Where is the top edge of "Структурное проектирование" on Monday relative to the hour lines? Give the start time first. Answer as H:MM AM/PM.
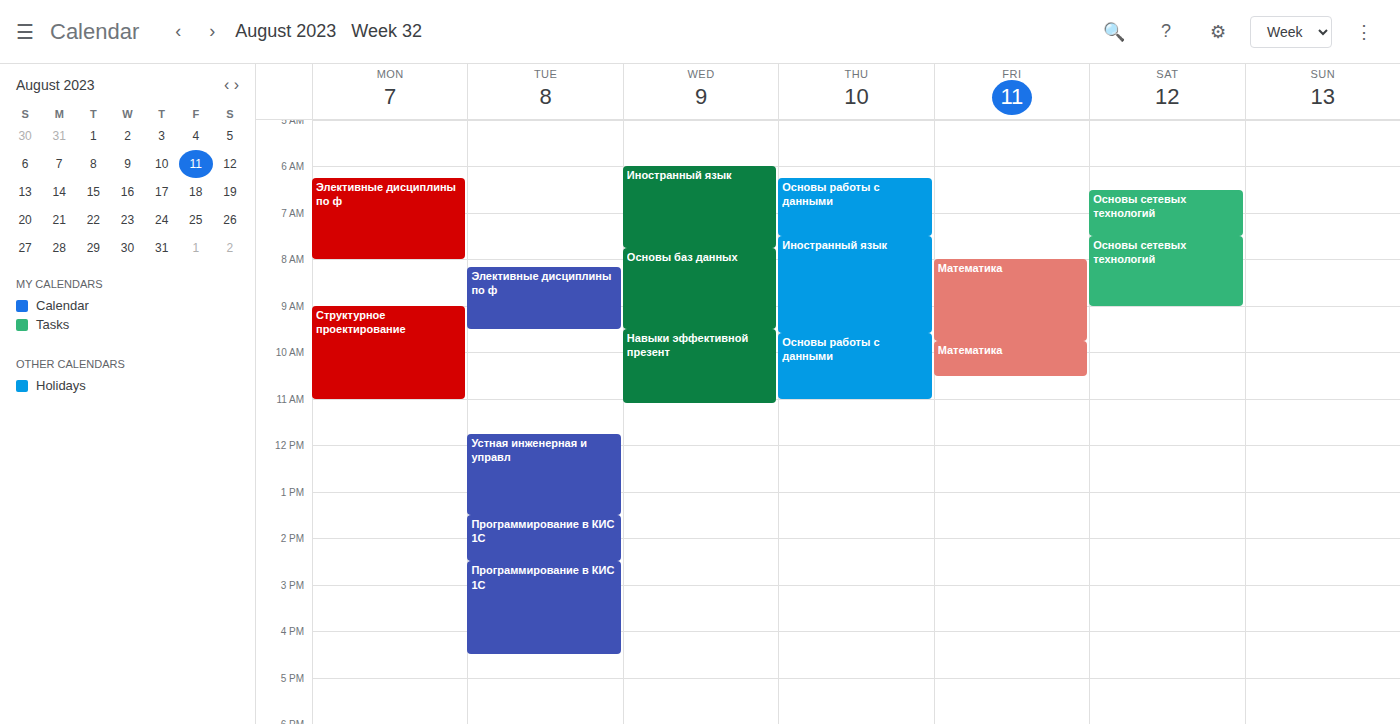
9:00 AM -- exactly on the 9 AM line.